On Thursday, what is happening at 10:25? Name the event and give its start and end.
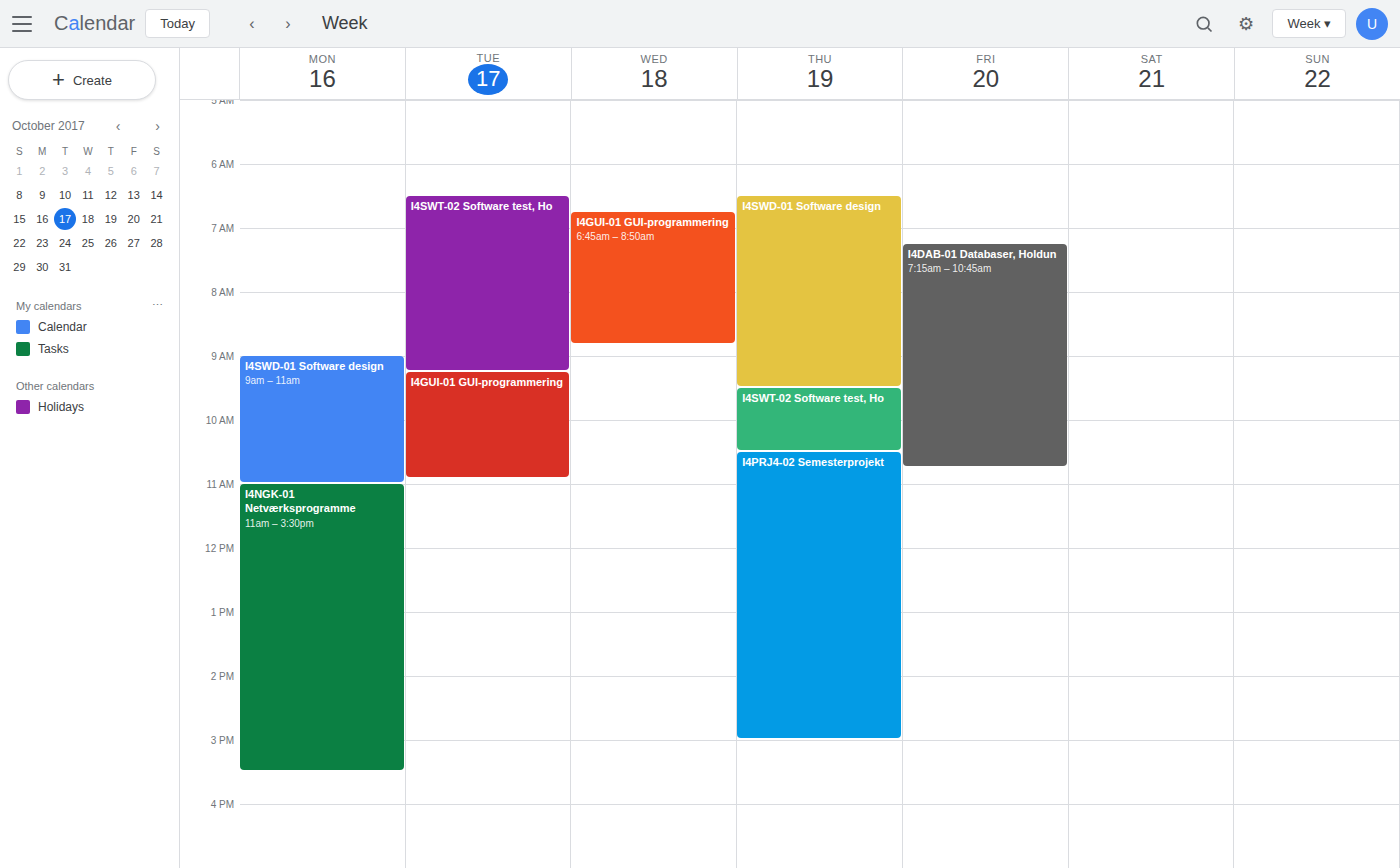
"I4SWT-02 Software test, Ho", 09:30 to 10:30